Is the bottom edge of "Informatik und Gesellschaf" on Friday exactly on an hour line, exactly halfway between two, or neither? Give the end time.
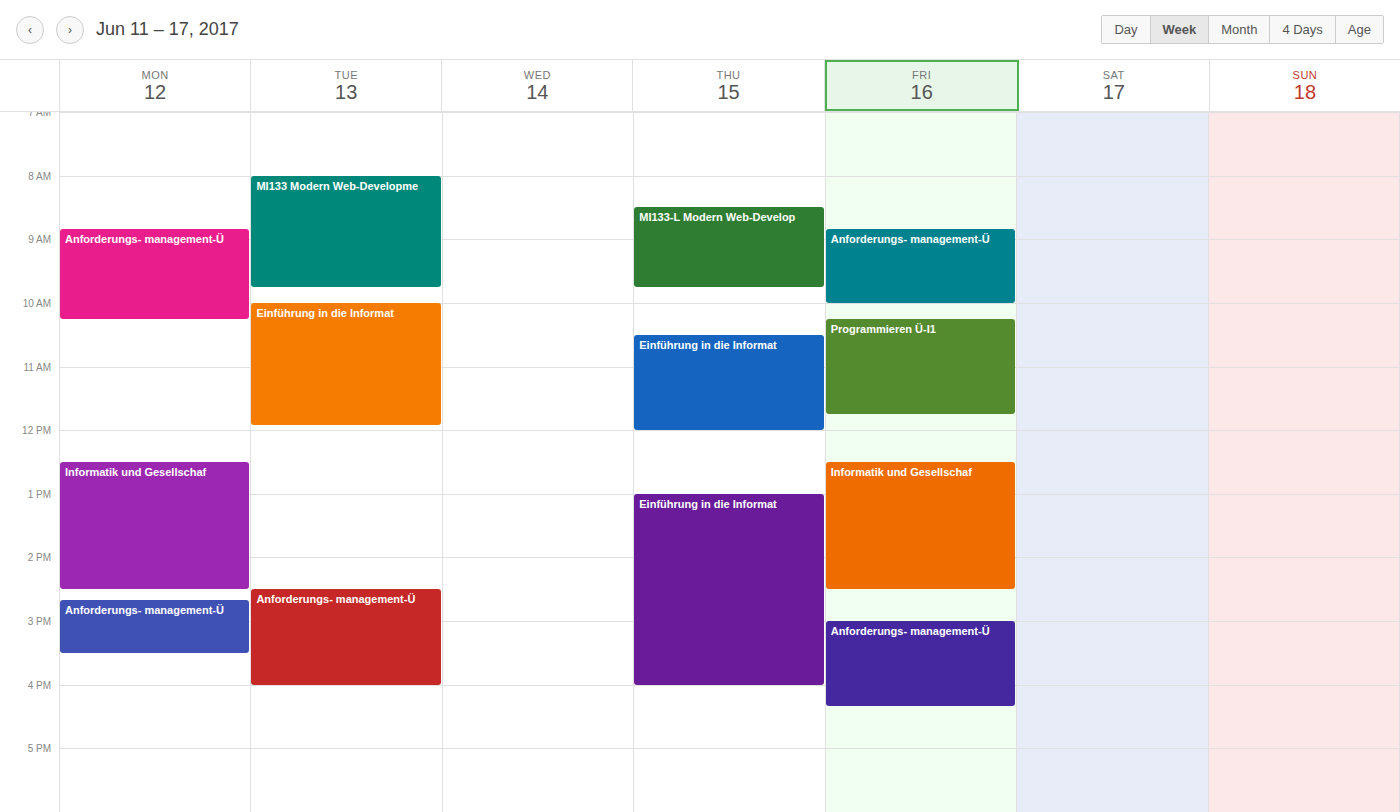
2:30 PM -- halfway between the 2 PM and 3 PM lines.